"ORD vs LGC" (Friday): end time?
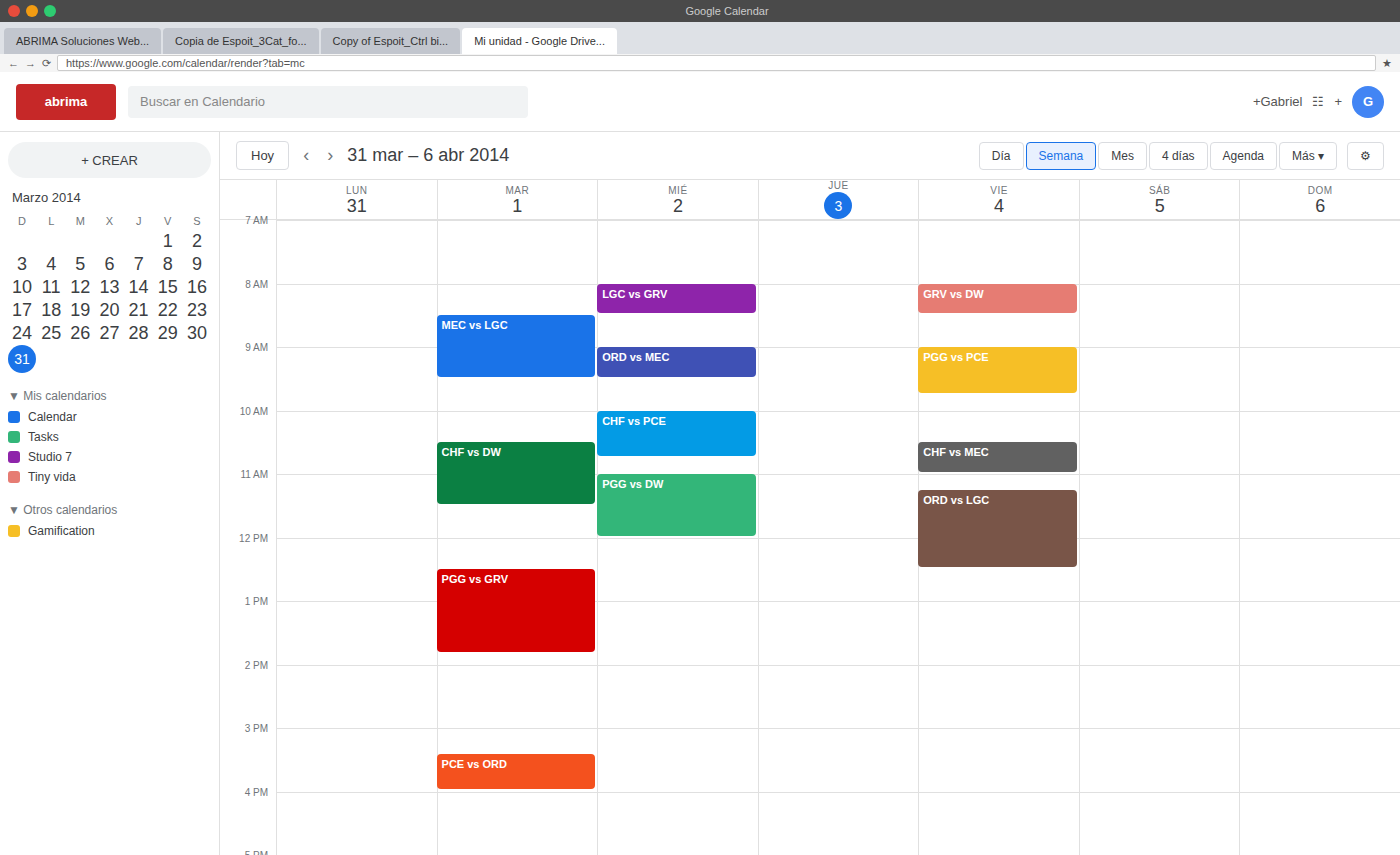
12:30 PM